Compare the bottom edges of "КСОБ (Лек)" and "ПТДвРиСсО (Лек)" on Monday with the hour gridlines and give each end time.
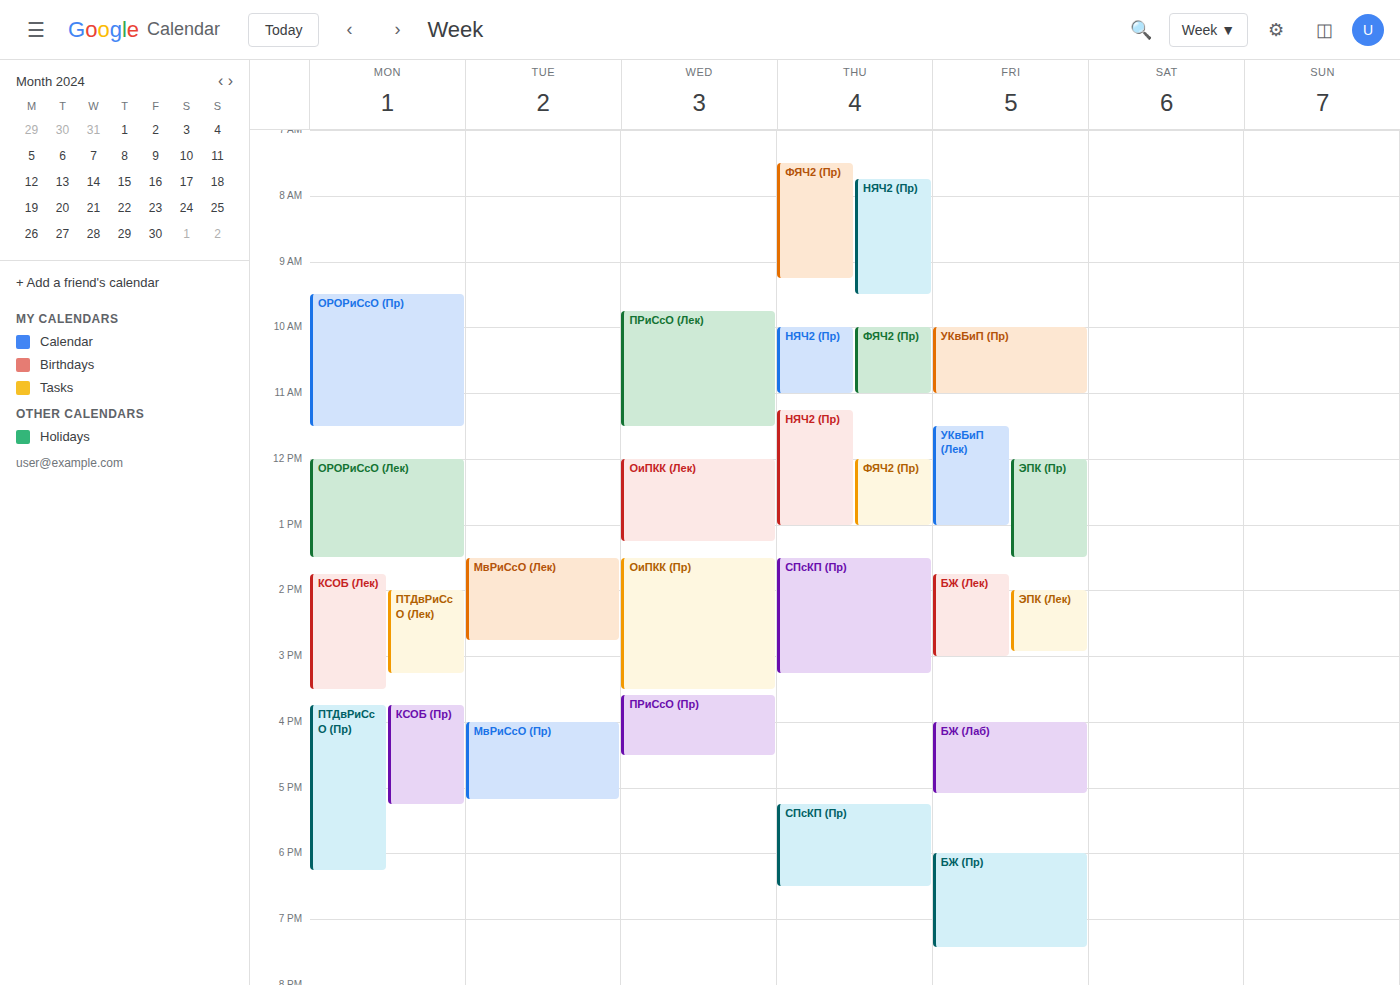
"КСОБ (Лек)": 3:30 PM, halfway between the 3 PM and 4 PM lines. "ПТДвРиСсО (Лек)": 3:15 PM, neither: a quarter of the way from the 3 PM line to the 4 PM line.